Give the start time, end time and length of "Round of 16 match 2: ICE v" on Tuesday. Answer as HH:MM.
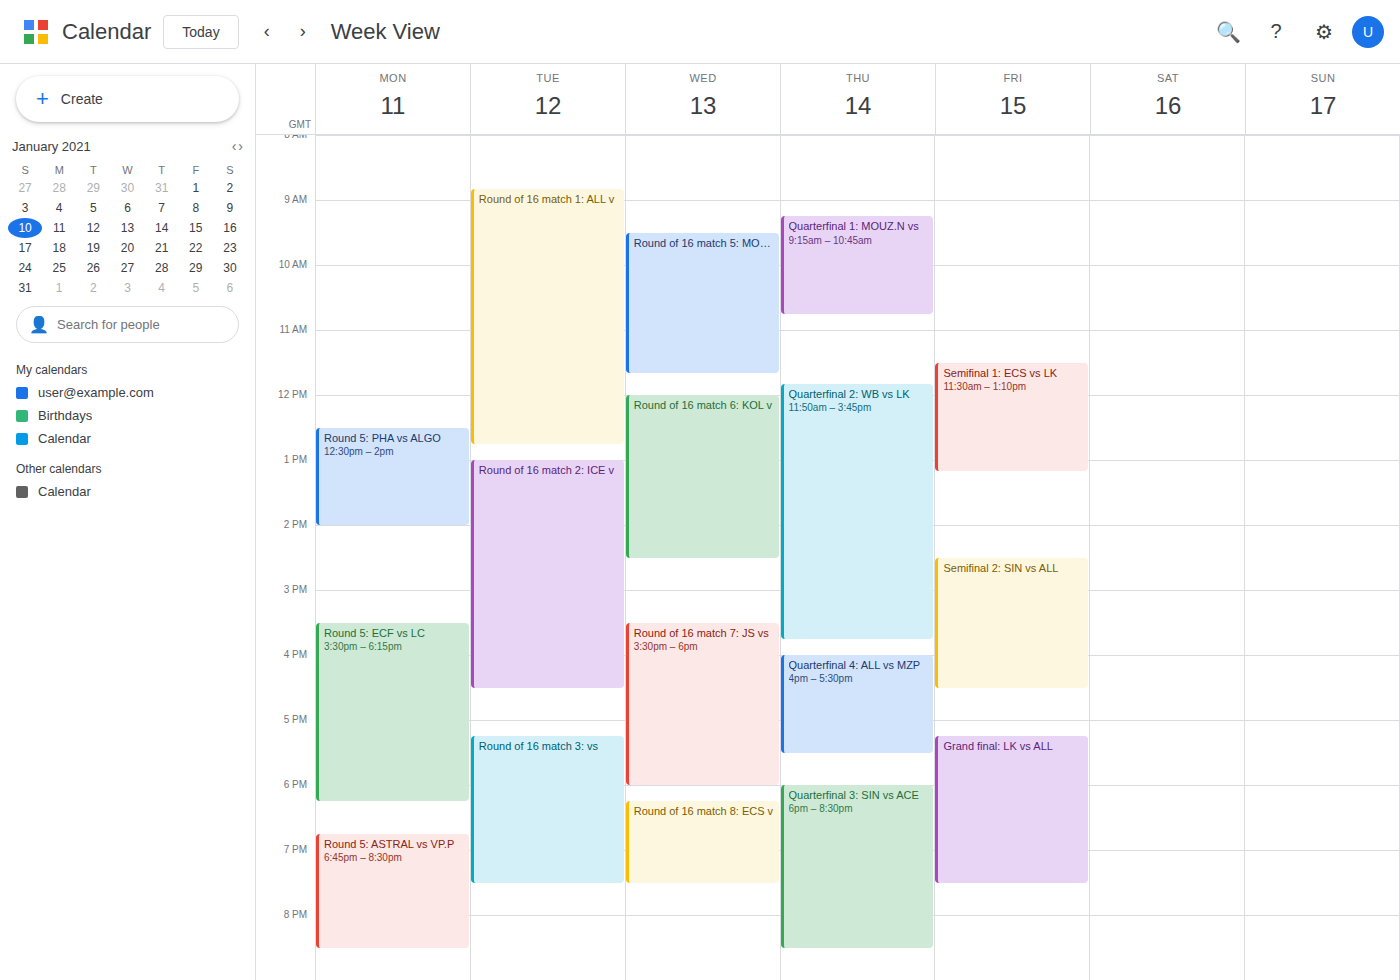
13:00 to 16:30, 3 hours 30 minutes